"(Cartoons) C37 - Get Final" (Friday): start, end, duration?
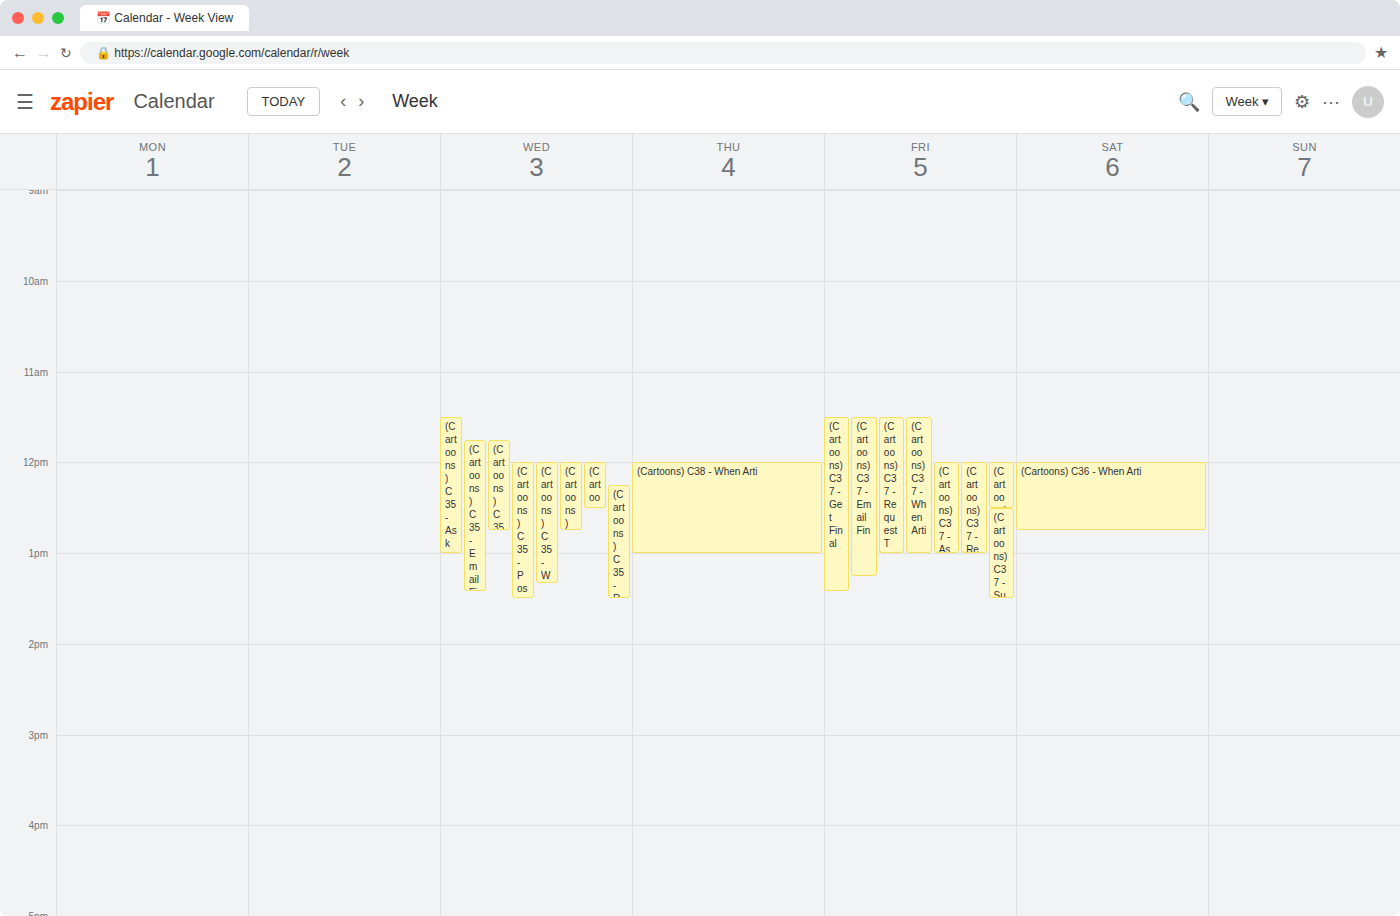
11:30 AM to 1:25 PM, 1 hour 55 minutes